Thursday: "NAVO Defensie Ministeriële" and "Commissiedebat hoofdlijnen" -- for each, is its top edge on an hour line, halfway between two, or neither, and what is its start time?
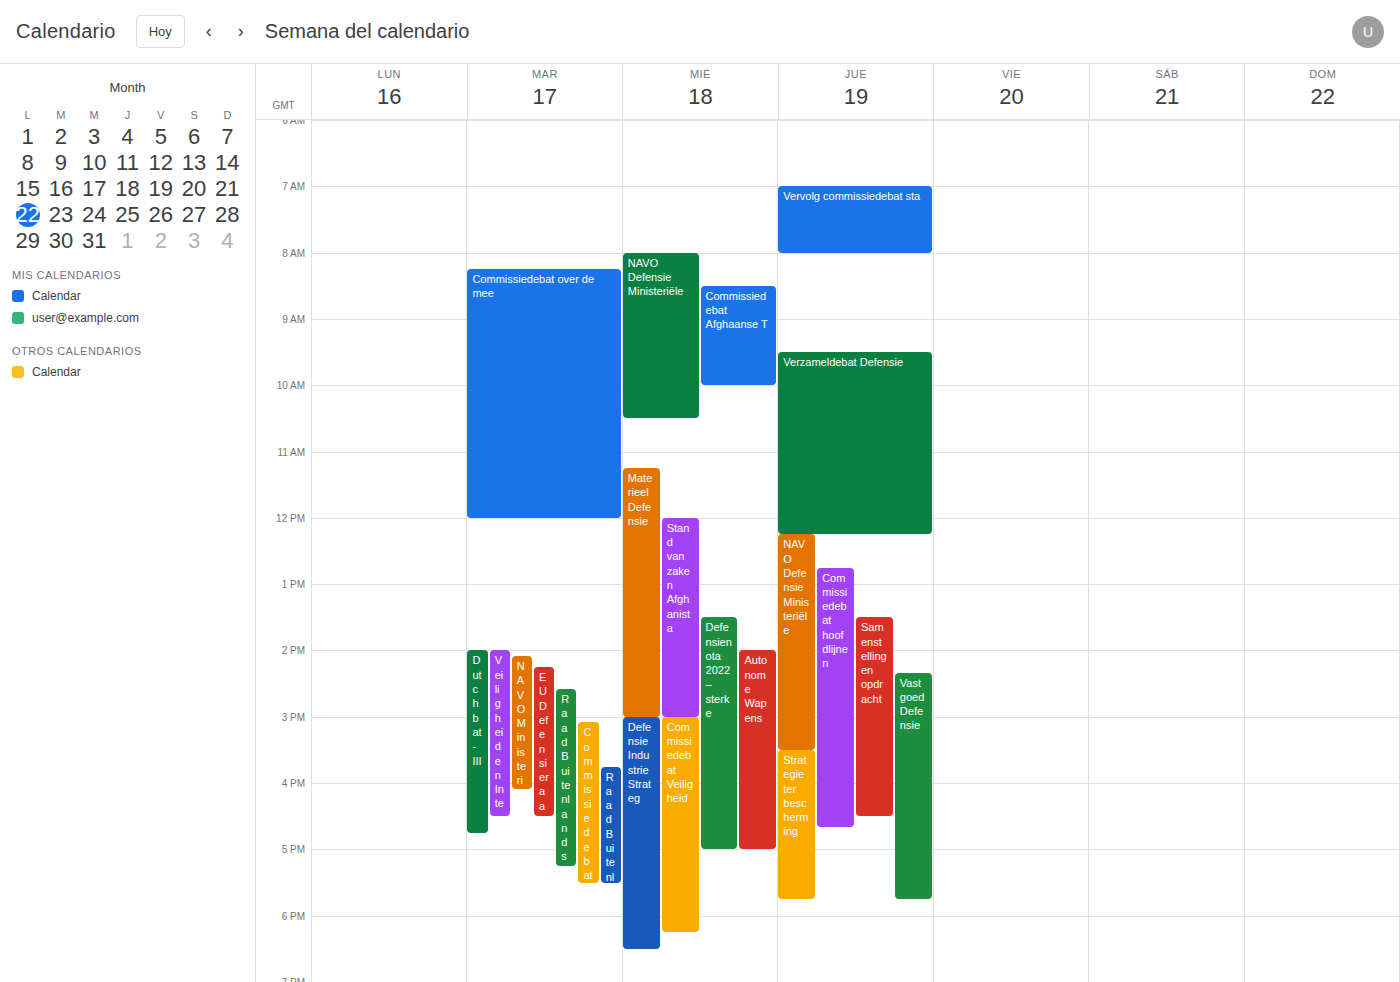
"NAVO Defensie Ministeriële": 12:15 PM, neither: a quarter of the way from the 12 PM line to the 1 PM line. "Commissiedebat hoofdlijnen": 12:45 PM, neither: three quarters of the way from the 12 PM line to the 1 PM line.